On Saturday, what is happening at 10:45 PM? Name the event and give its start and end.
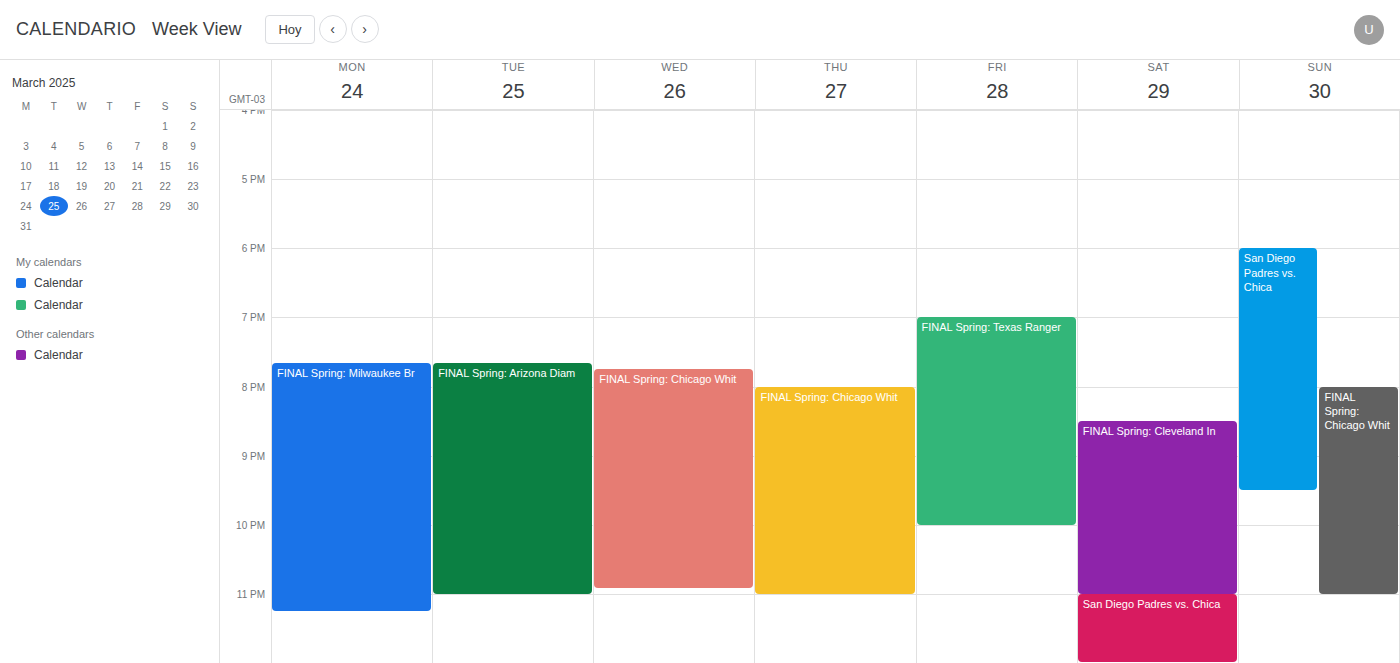
"FINAL Spring: Cleveland In", 8:30 PM to 11:00 PM